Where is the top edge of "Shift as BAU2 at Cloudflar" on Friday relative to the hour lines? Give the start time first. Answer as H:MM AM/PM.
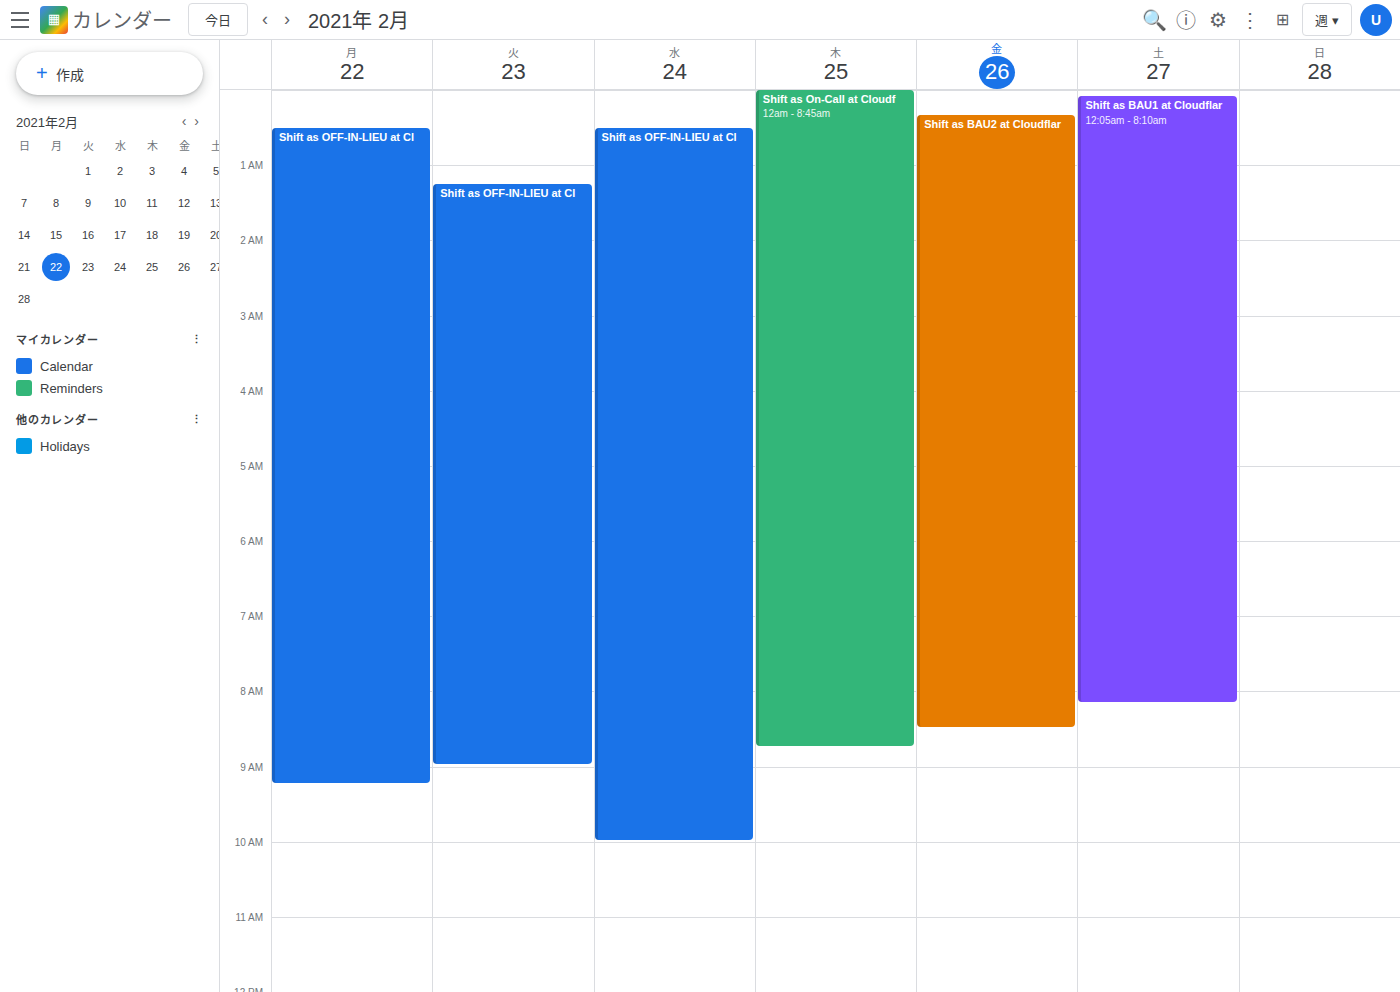
12:20 AM -- neither: 20 minutes below the 12 AM line and 40 minutes above the 1 AM line.